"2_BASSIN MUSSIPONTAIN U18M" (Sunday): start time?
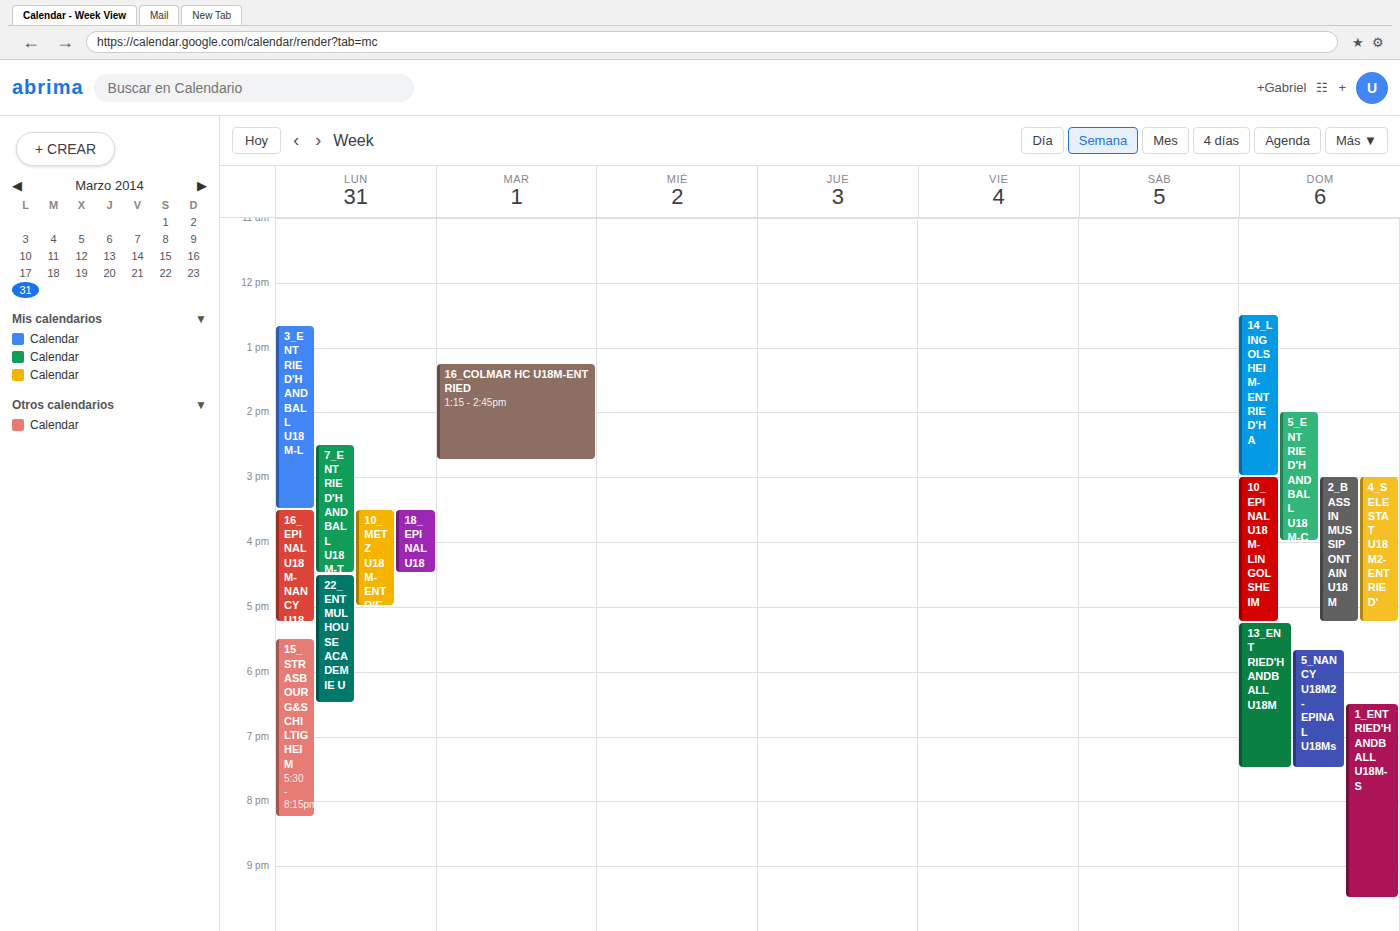
3:00 PM